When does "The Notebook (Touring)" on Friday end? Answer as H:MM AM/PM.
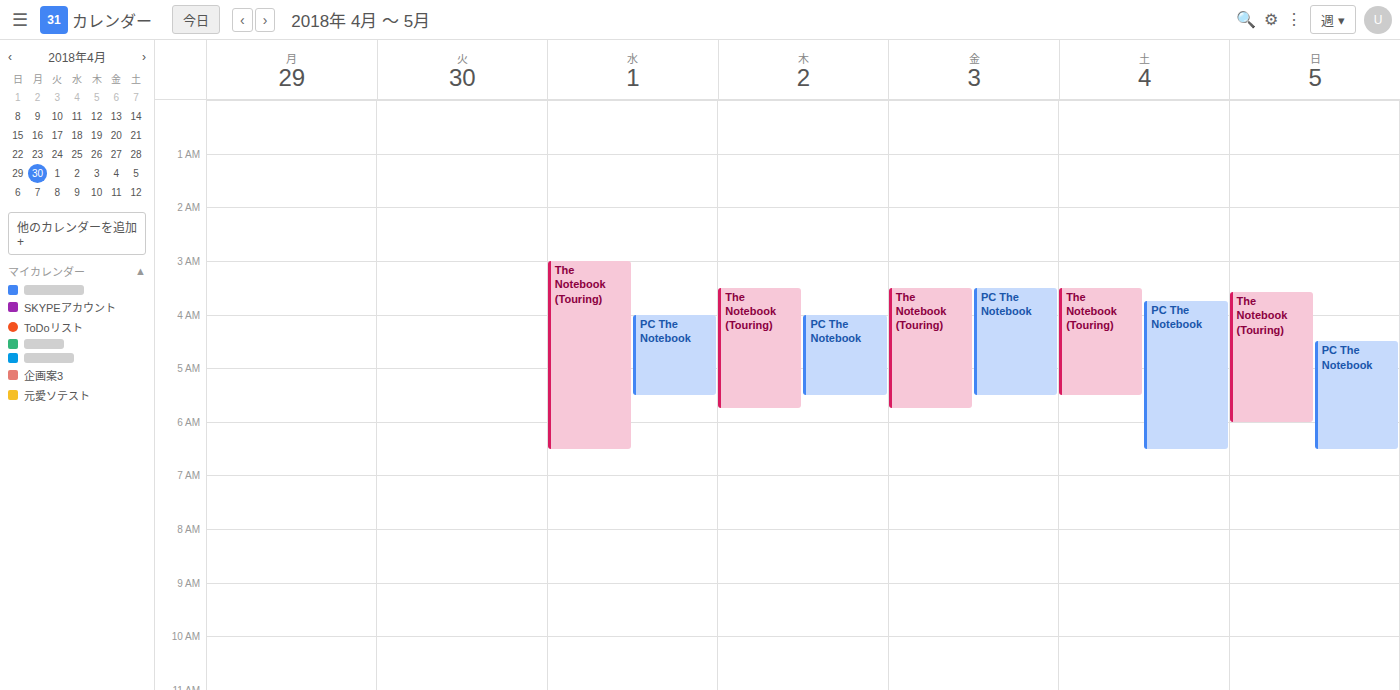
5:45 AM